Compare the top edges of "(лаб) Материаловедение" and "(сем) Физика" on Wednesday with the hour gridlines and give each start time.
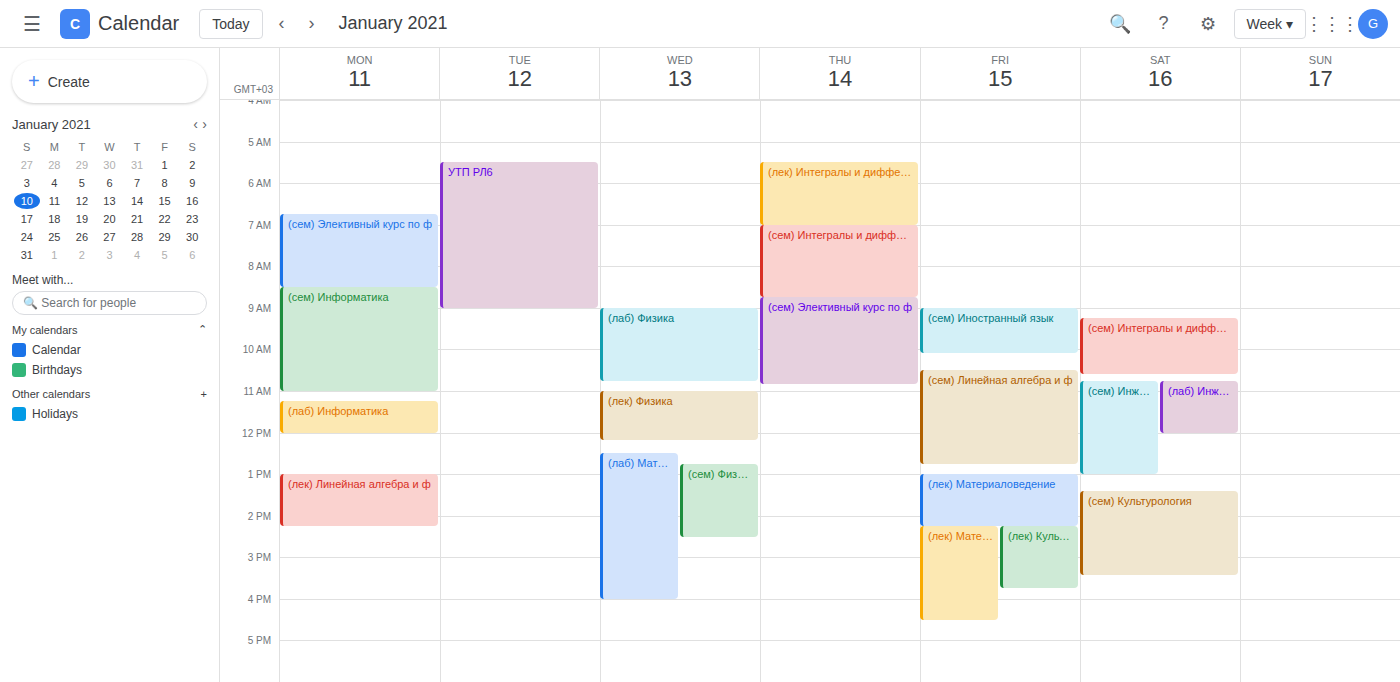
"(лаб) Материаловедение": 12:30 PM, halfway between the 12 PM and 1 PM lines. "(сем) Физика": 12:45 PM, neither: three quarters of the way from the 12 PM line to the 1 PM line.